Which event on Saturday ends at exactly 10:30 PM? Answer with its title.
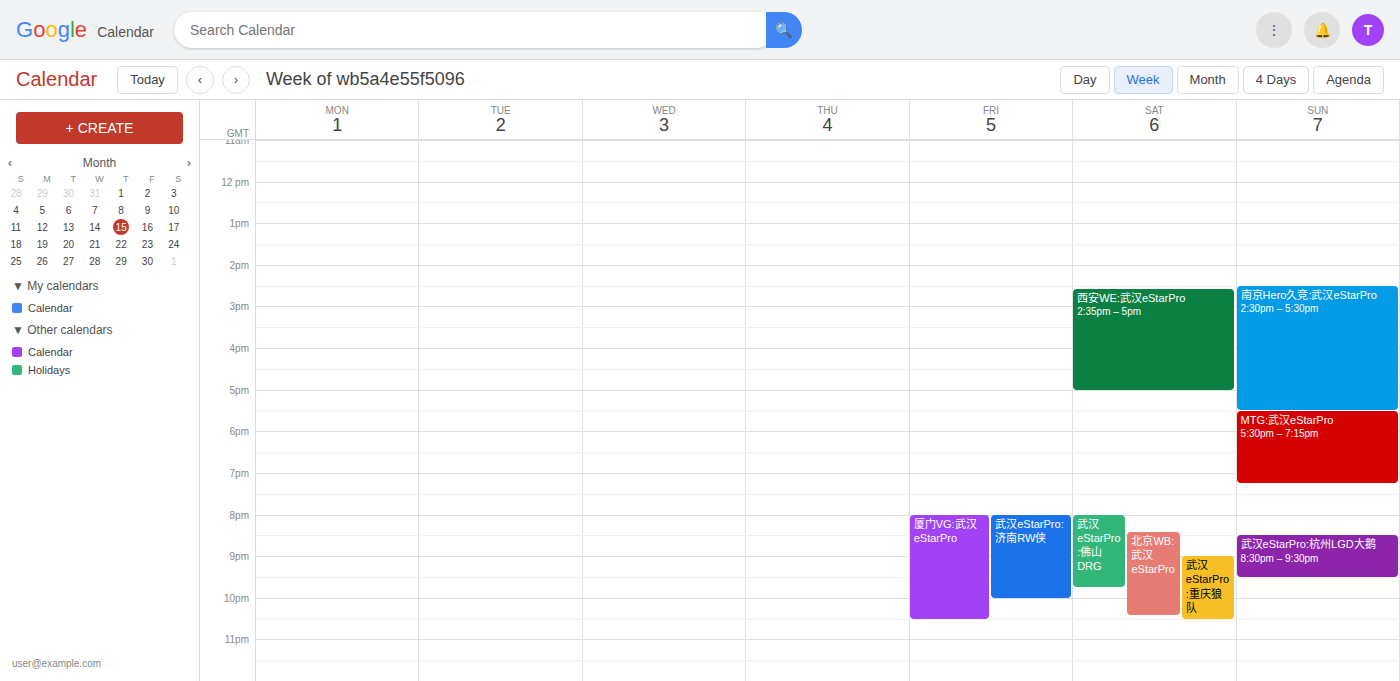
"武汉eStarPro:重庆狼队"